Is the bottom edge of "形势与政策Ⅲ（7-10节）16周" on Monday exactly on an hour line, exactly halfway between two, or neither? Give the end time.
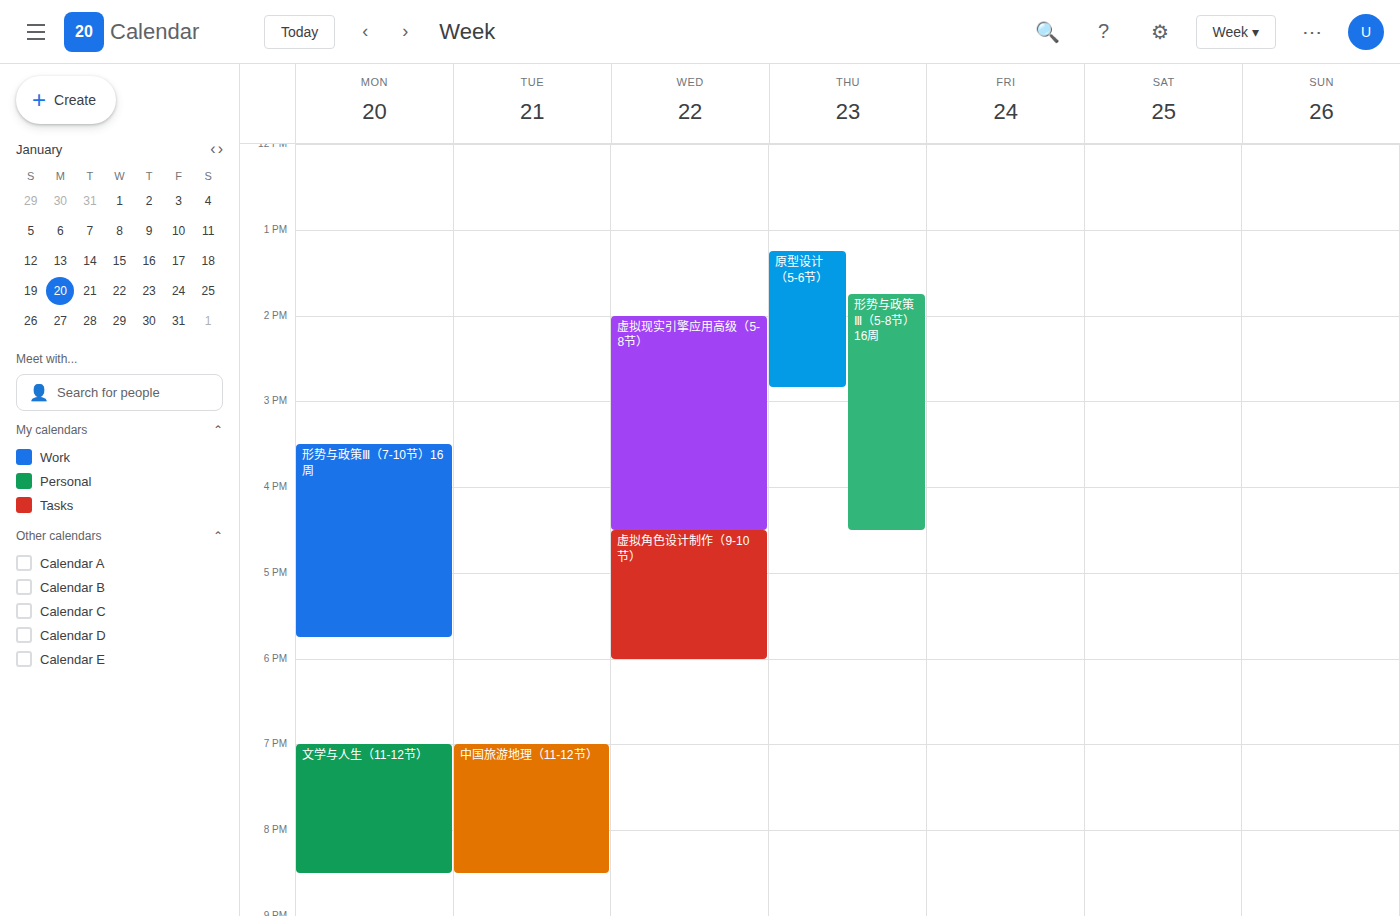
17:45 -- neither: three quarters of the way from the 17:00 line to the 18:00 line.